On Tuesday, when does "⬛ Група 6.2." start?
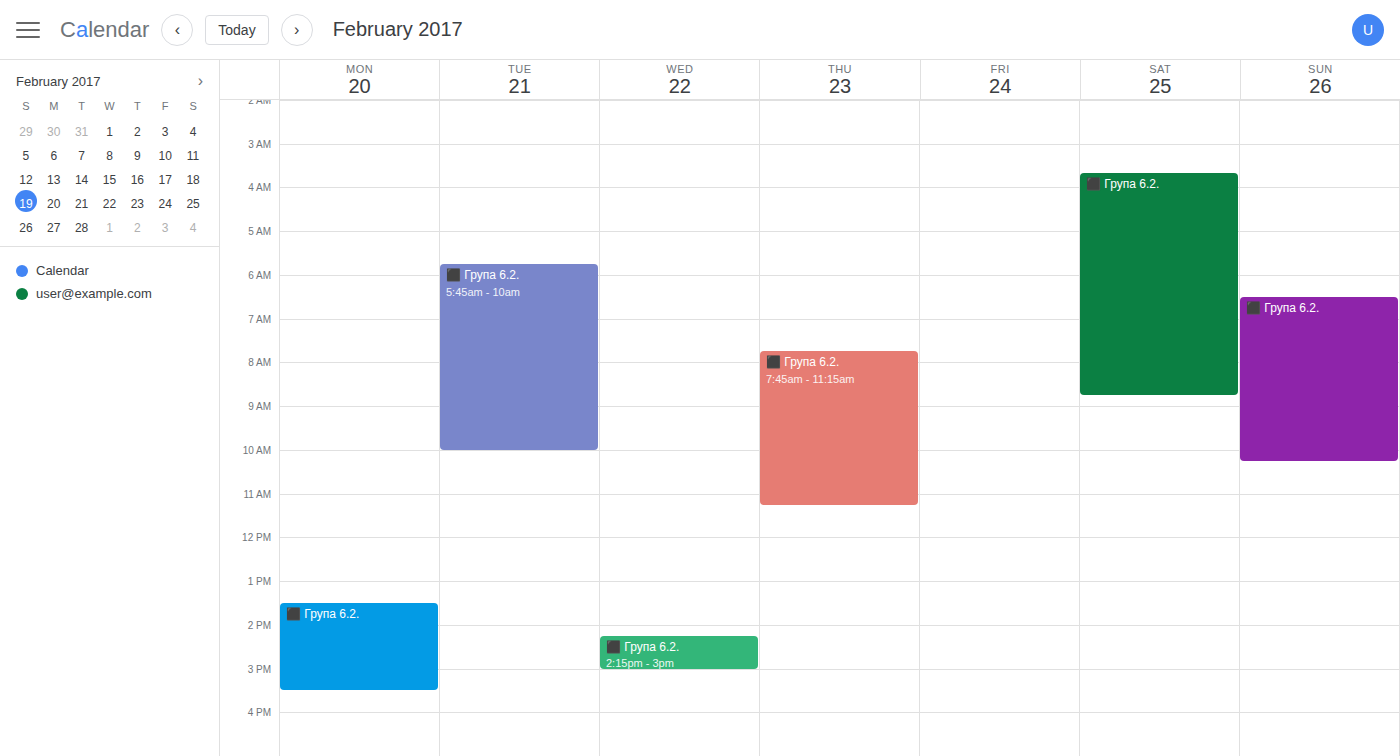
5:45 AM